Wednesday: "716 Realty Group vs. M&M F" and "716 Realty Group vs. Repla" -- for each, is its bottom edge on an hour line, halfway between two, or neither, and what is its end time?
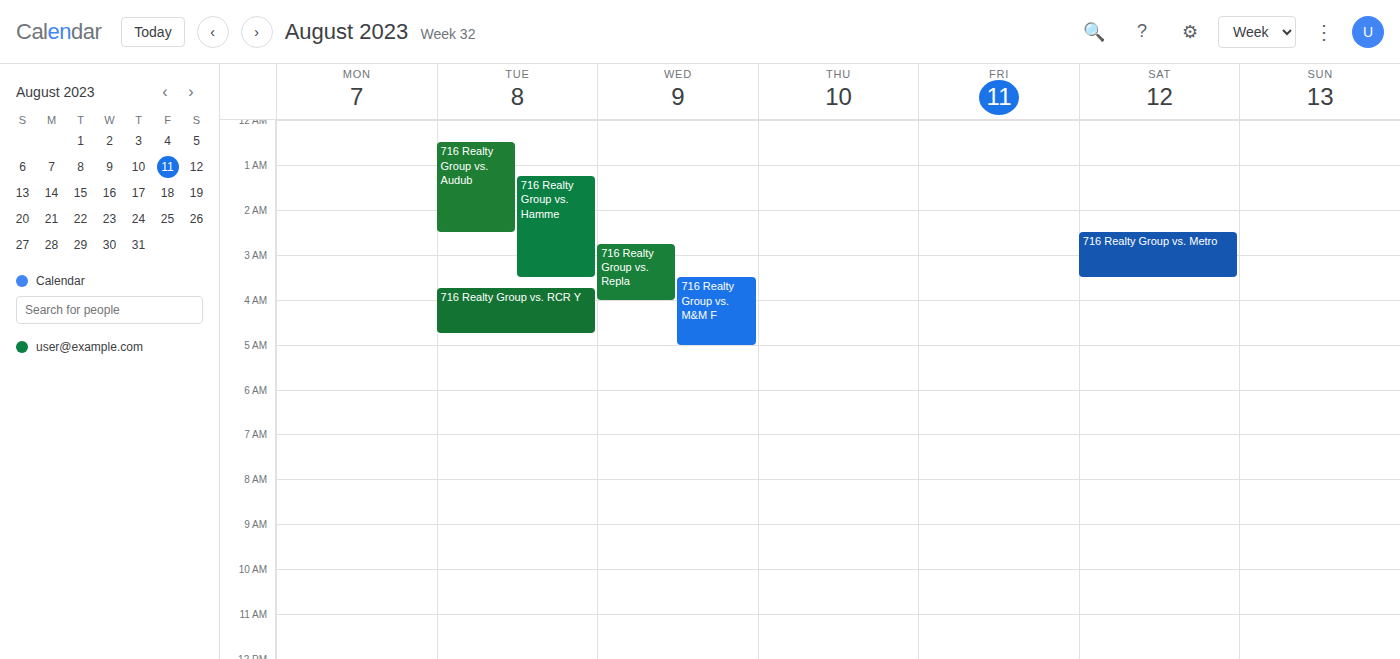
"716 Realty Group vs. M&M F": 5:00 AM, exactly on the 5 AM line. "716 Realty Group vs. Repla": 4:00 AM, exactly on the 4 AM line.